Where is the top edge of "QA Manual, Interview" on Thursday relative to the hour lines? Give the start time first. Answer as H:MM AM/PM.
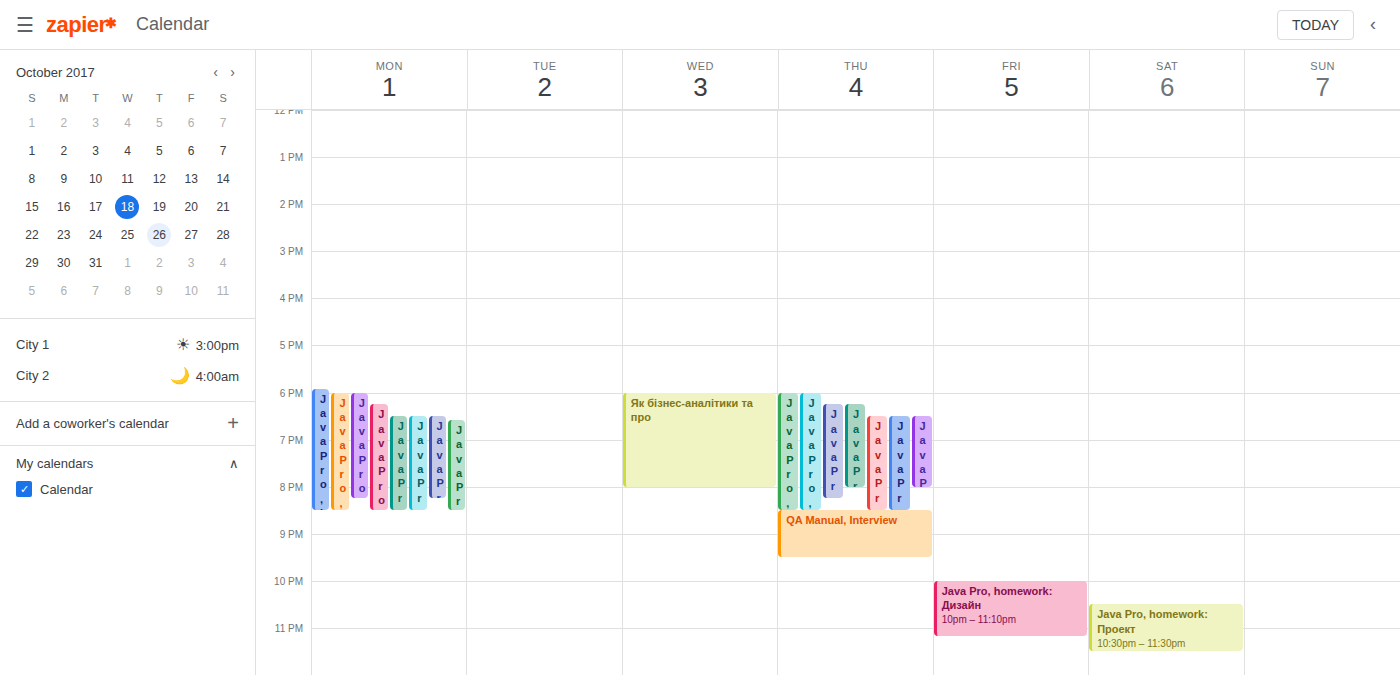
8:30 PM -- halfway between the 8 PM and 9 PM lines.